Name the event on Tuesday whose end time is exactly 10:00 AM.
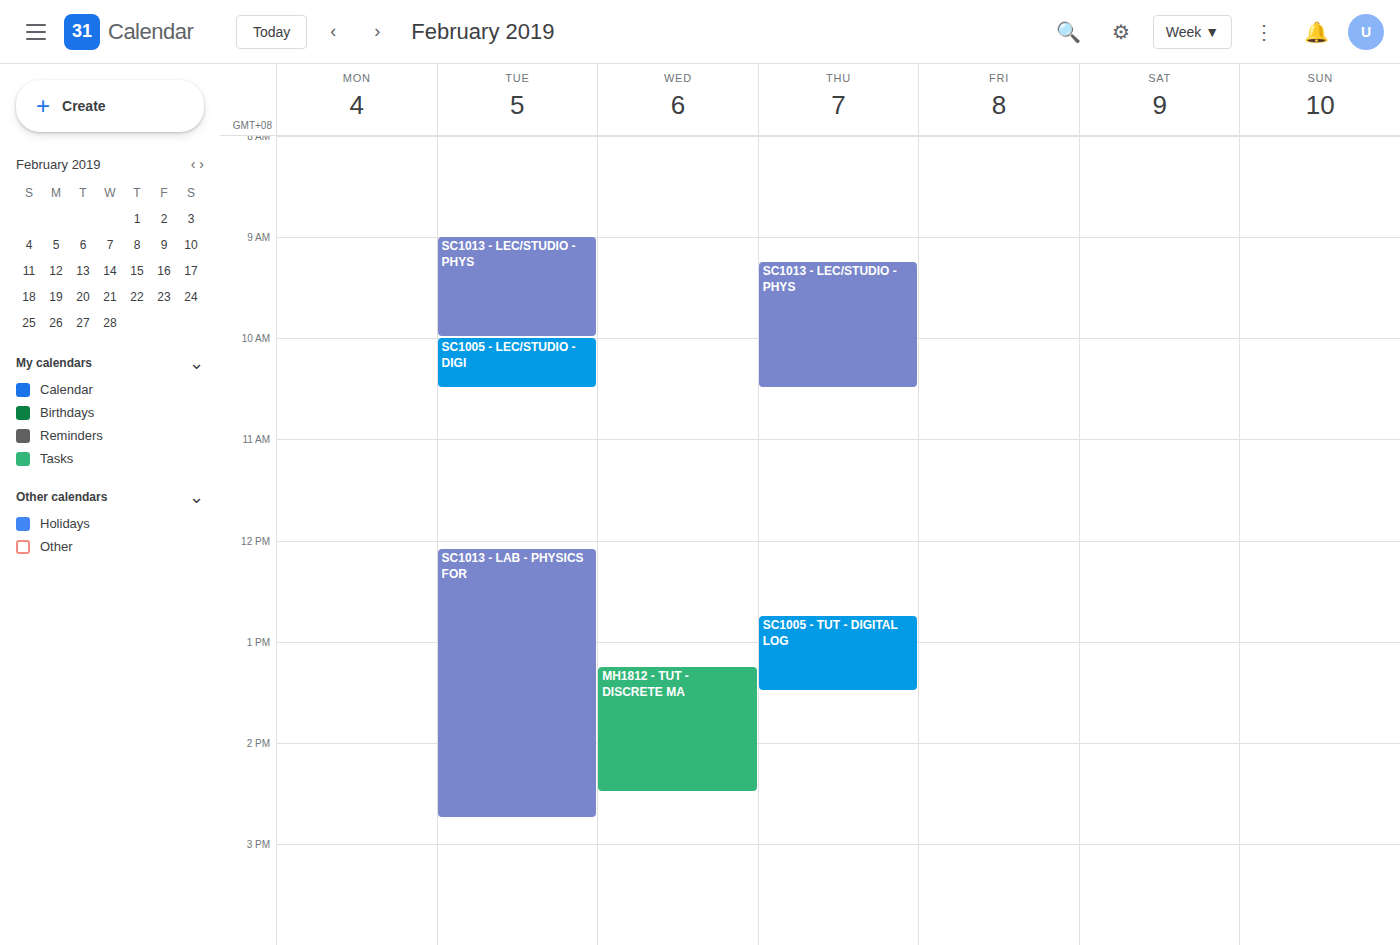
"SC1013 - LEC/STUDIO - PHYS"